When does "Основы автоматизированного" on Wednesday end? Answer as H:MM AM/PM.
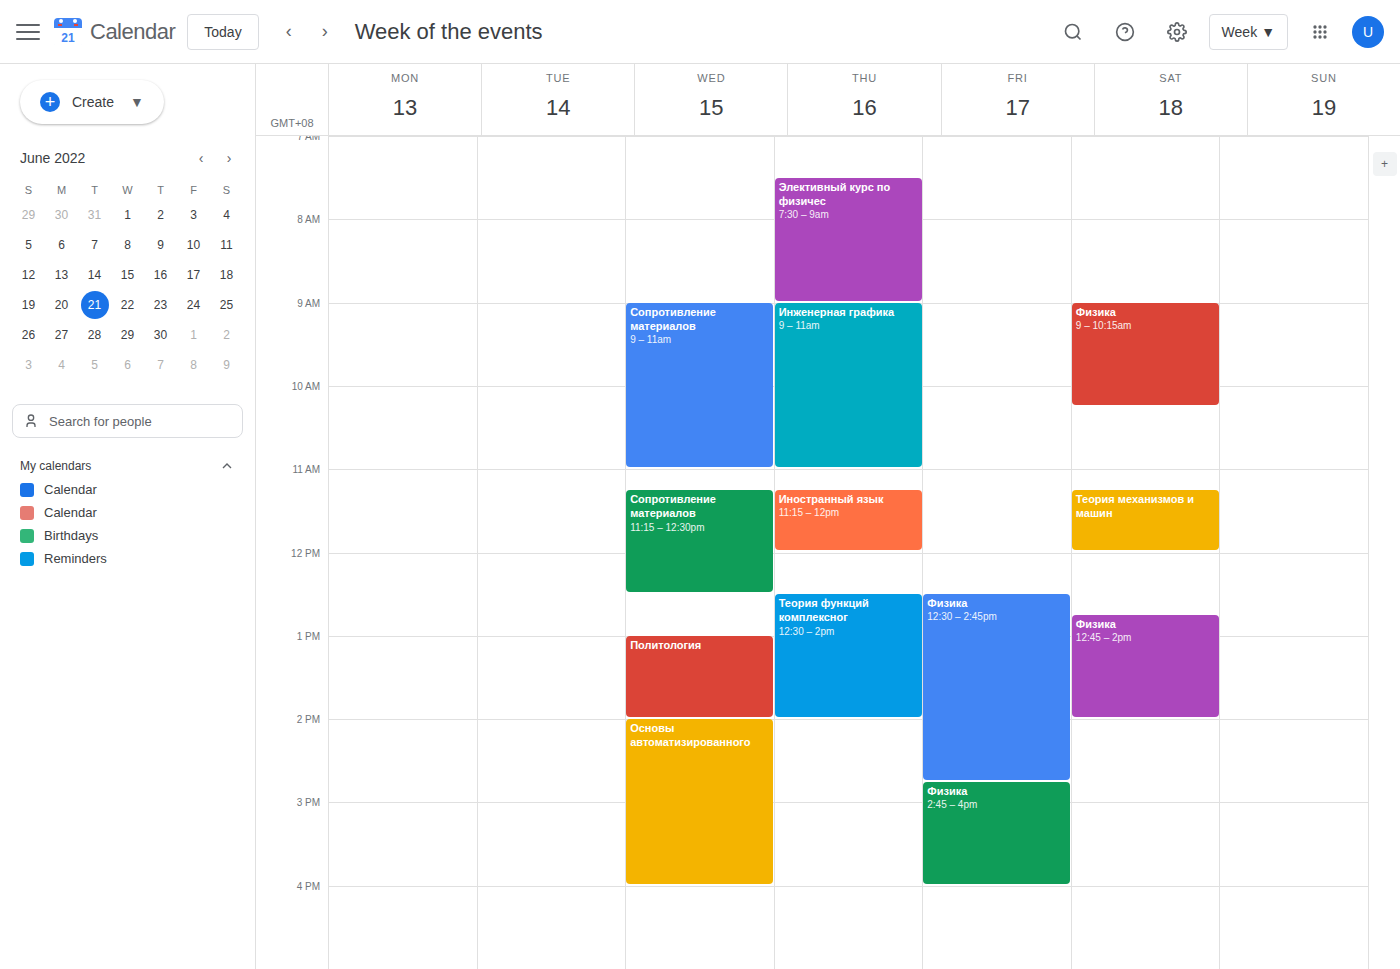
4:00 PM